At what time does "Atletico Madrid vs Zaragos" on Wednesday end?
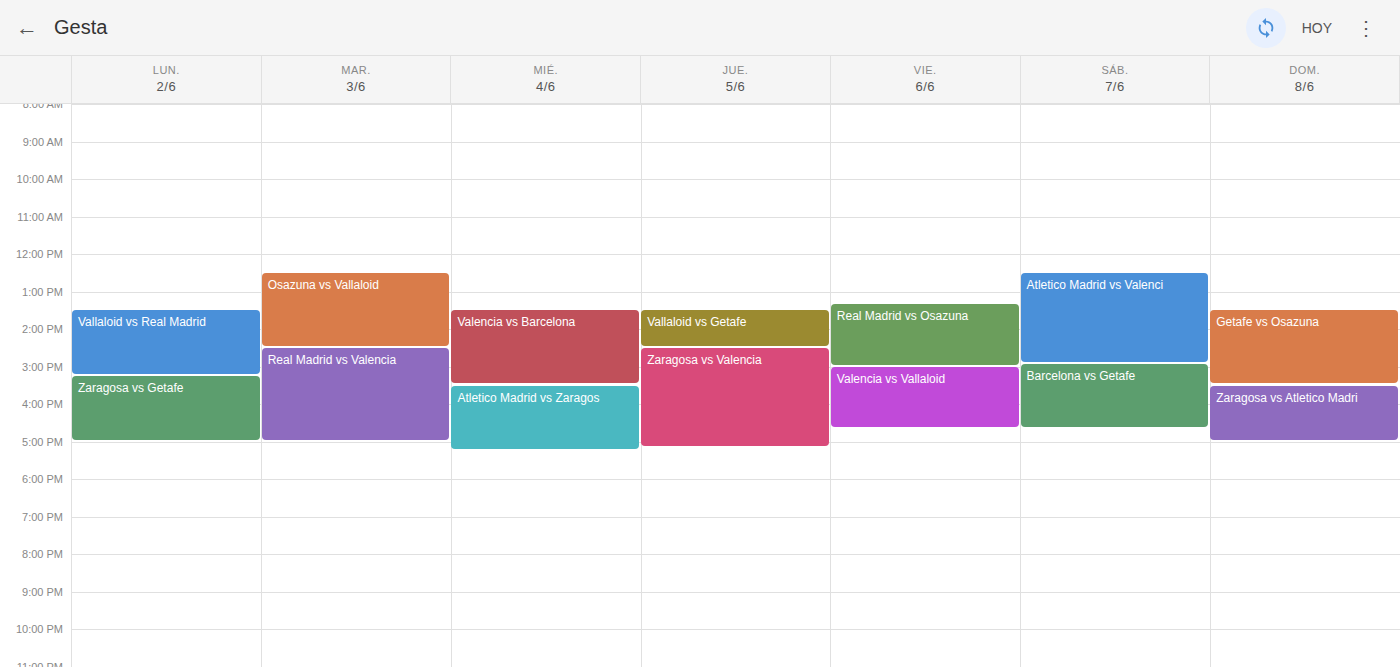
5:15 PM